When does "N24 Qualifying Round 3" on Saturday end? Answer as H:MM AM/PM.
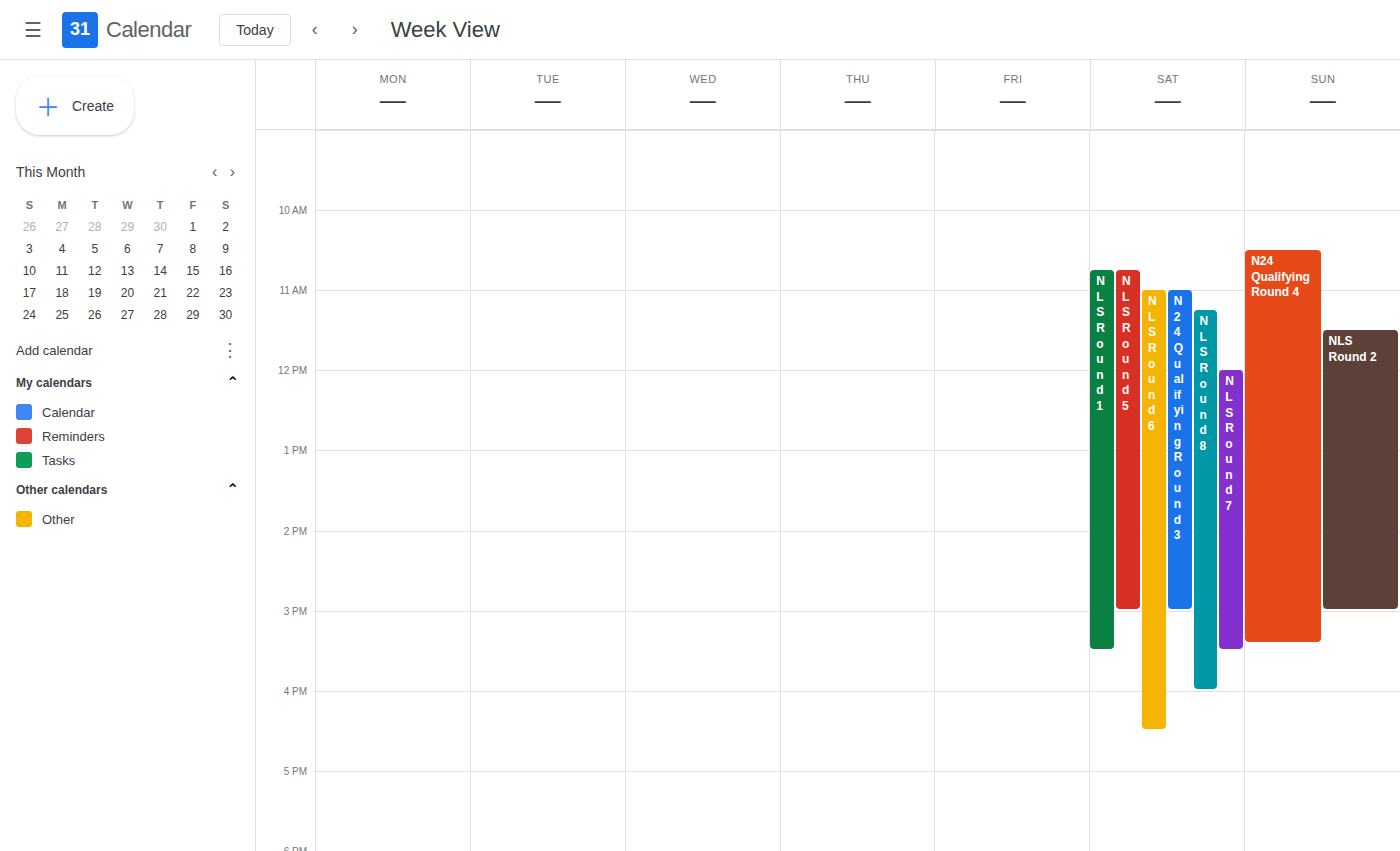
3:00 PM